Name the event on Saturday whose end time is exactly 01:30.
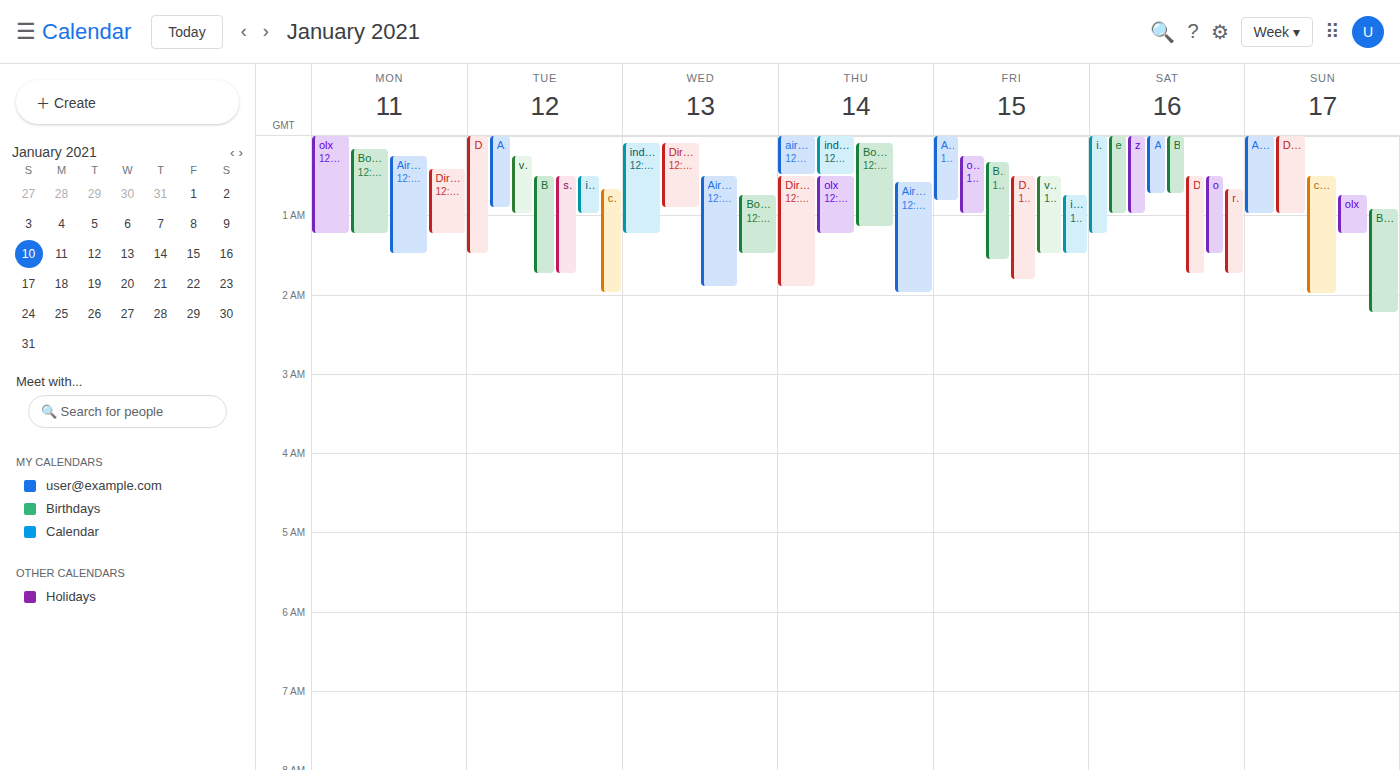
"olx"